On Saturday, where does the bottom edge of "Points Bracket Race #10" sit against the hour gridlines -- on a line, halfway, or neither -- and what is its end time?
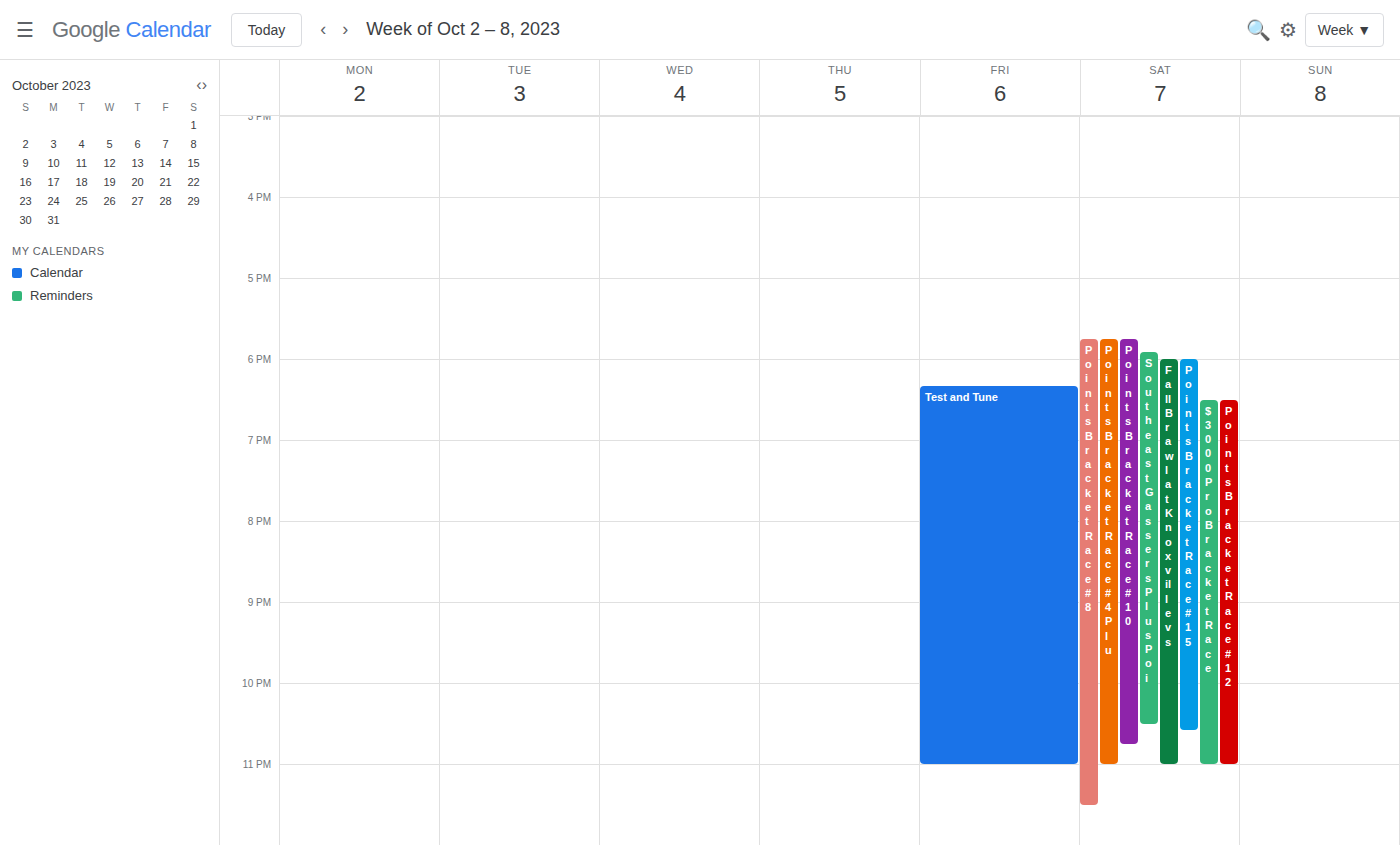
10:45 PM -- neither: three quarters of the way from the 10 PM line to the 11 PM line.